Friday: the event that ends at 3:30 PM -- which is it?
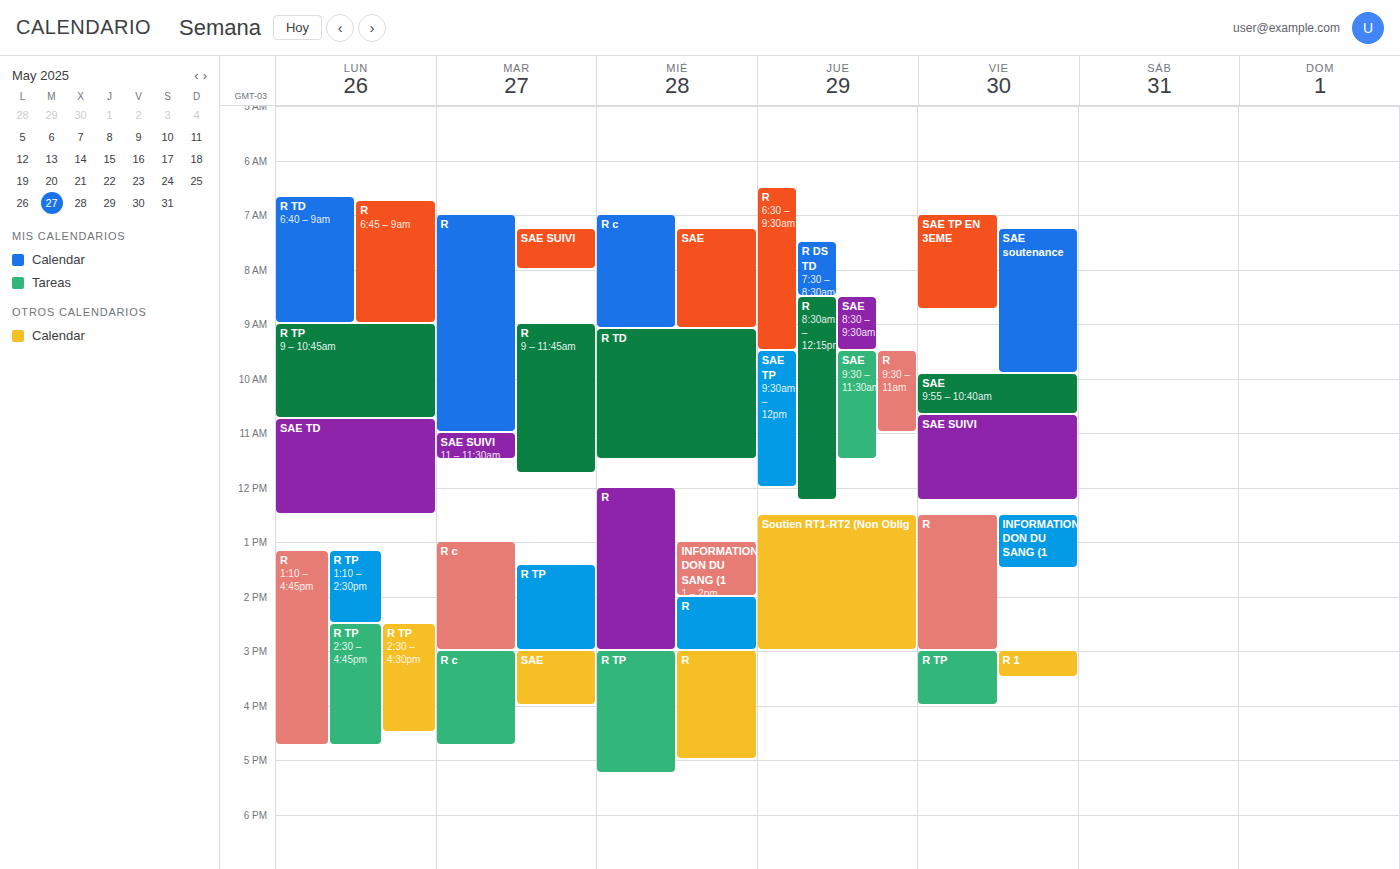
"R 1"